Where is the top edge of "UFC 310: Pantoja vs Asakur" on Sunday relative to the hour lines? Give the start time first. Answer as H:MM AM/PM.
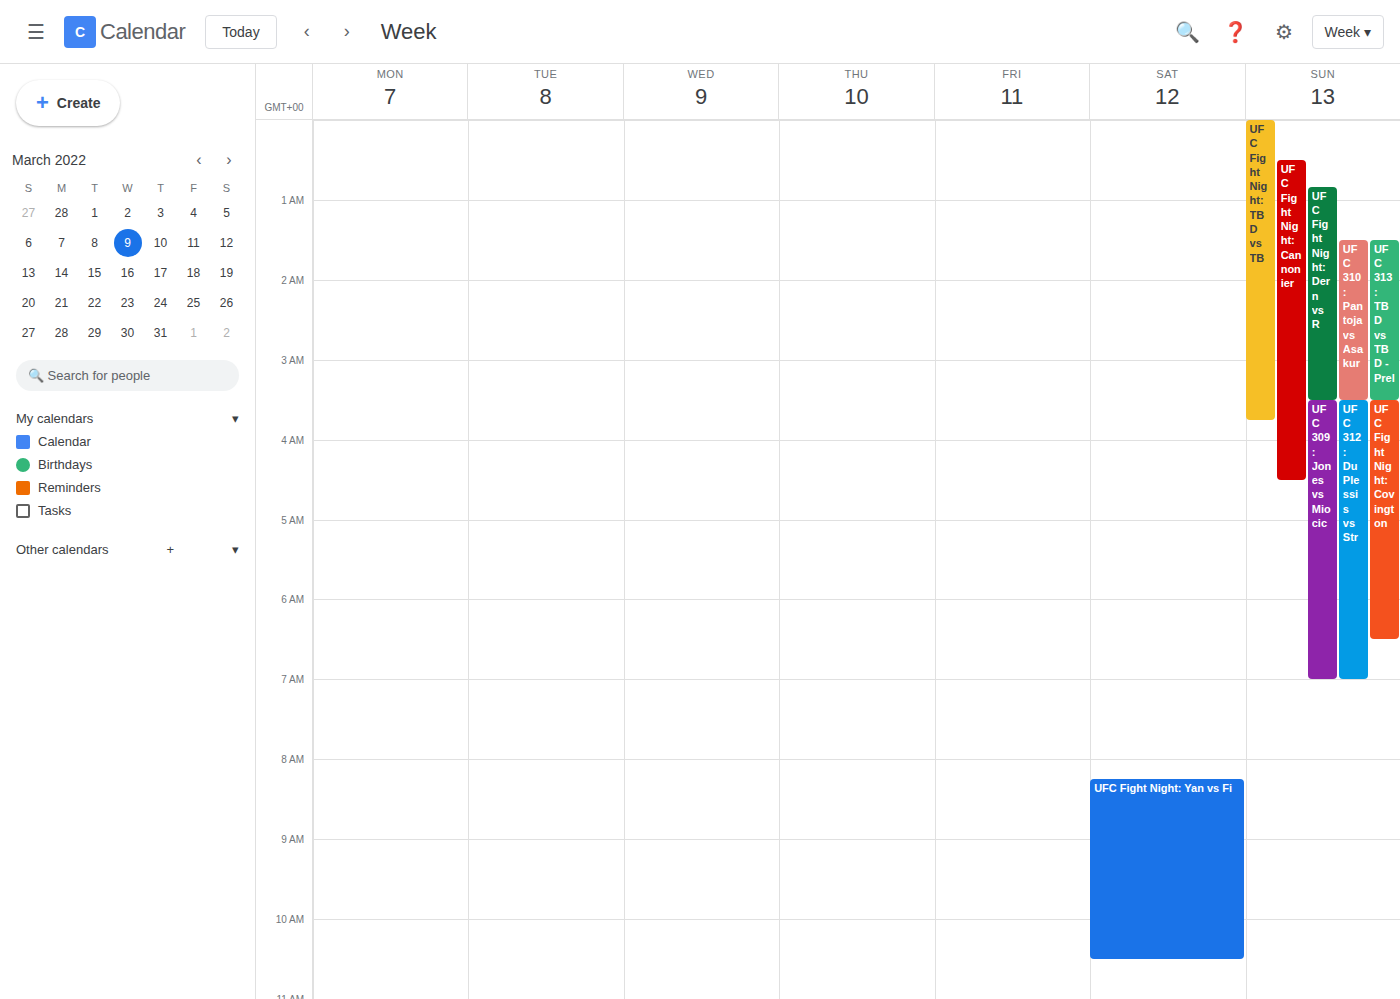
1:30 AM -- halfway between the 1 AM and 2 AM lines.